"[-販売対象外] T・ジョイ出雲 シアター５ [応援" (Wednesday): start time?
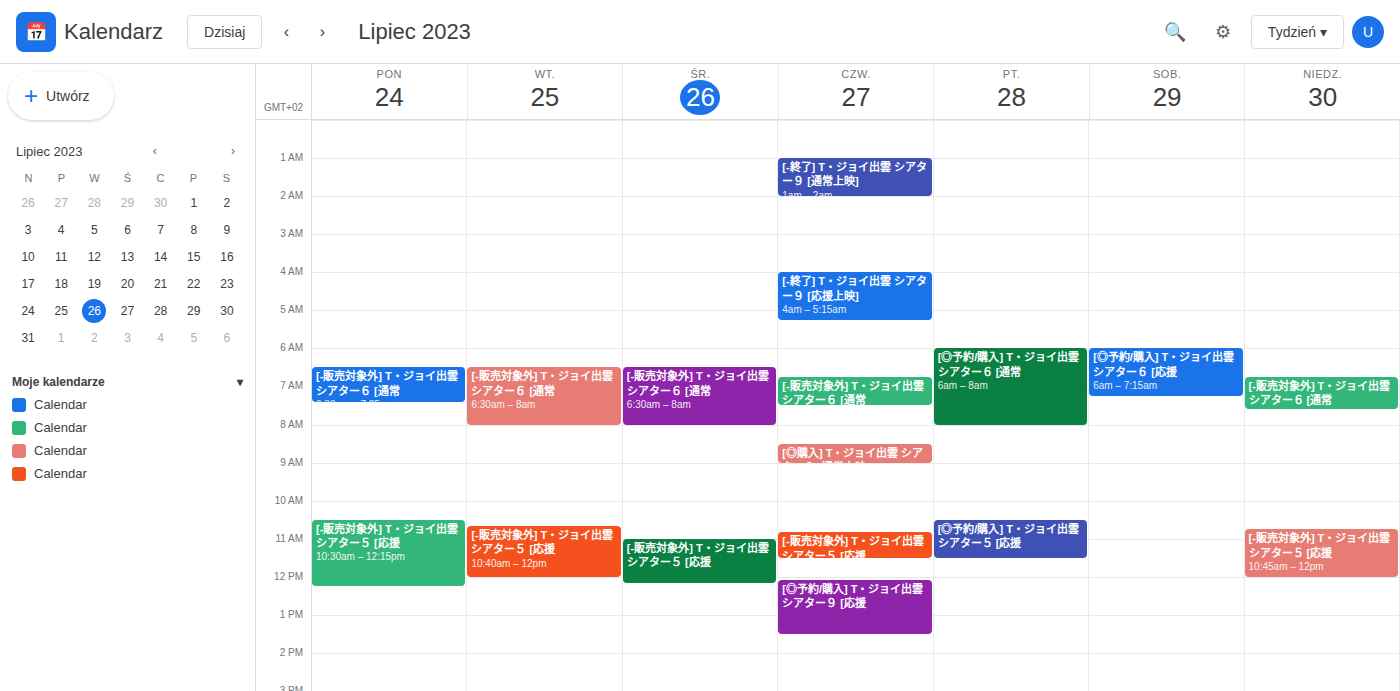
11:00 AM